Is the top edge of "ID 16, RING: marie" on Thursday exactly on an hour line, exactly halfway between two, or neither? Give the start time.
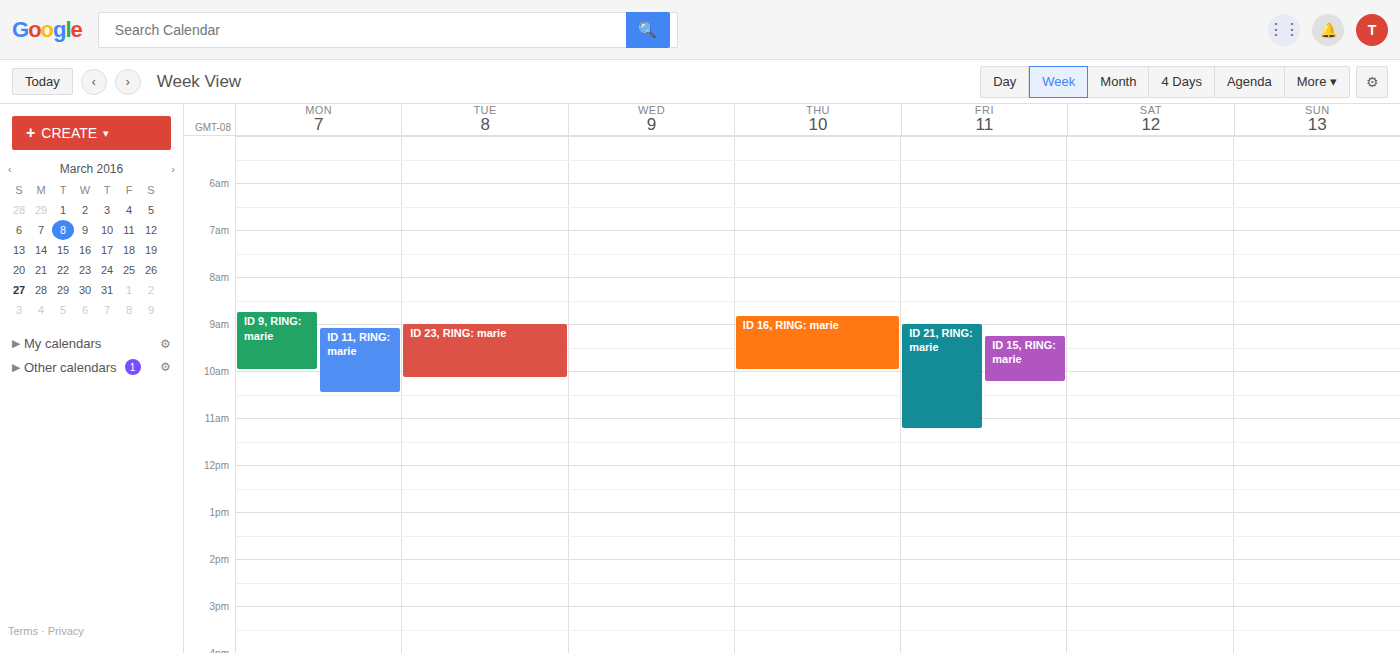
8:50 AM -- neither: 50 minutes below the 8 AM line and 10 minutes above the 9 AM line.